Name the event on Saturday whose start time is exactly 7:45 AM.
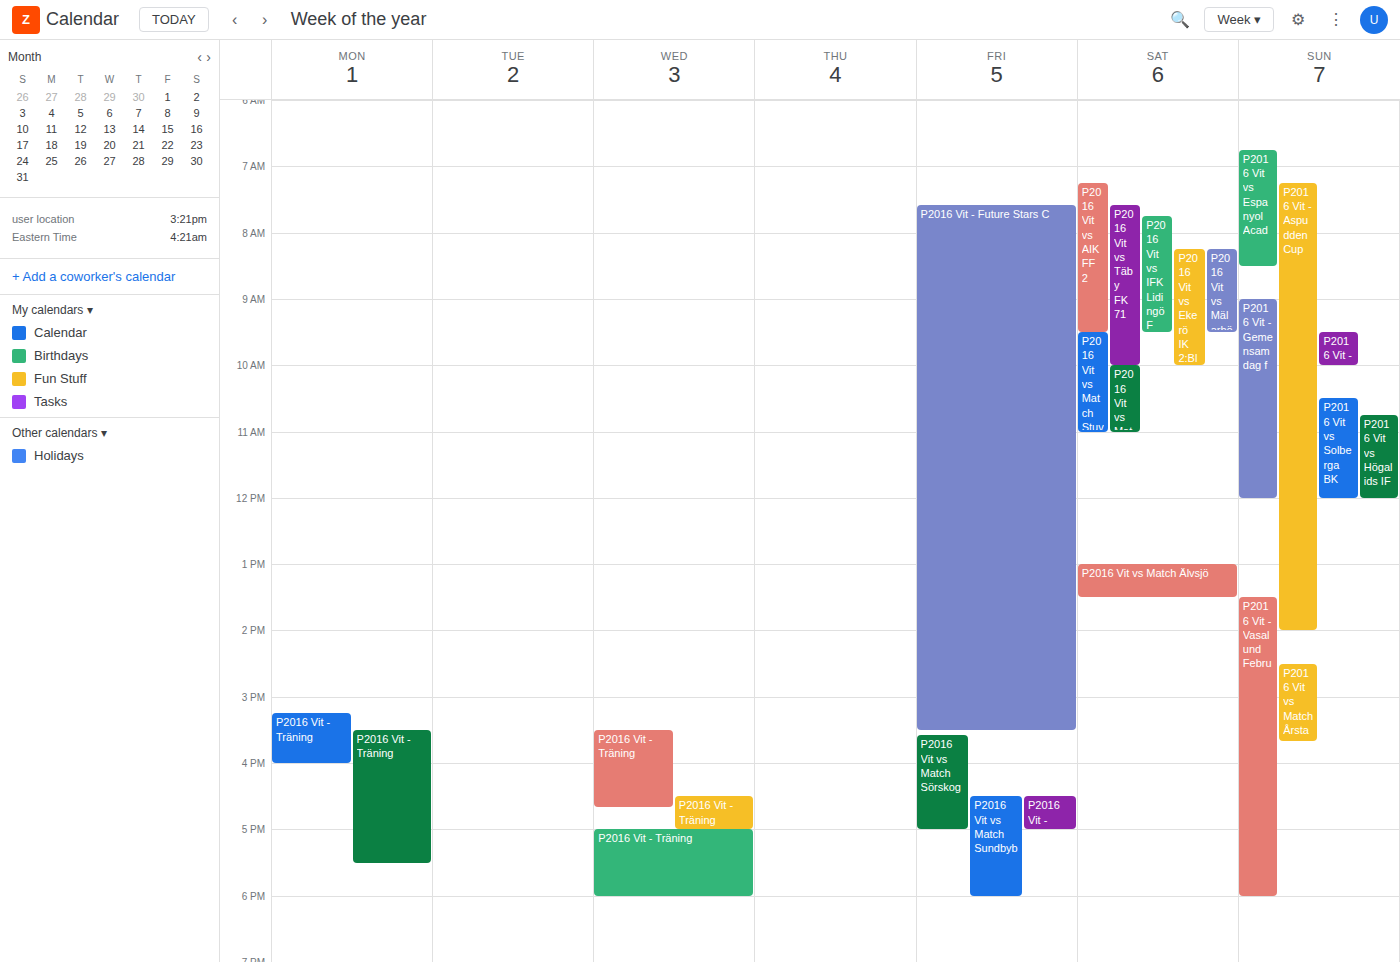
"P2016 Vit vs IFK Lidingö F"